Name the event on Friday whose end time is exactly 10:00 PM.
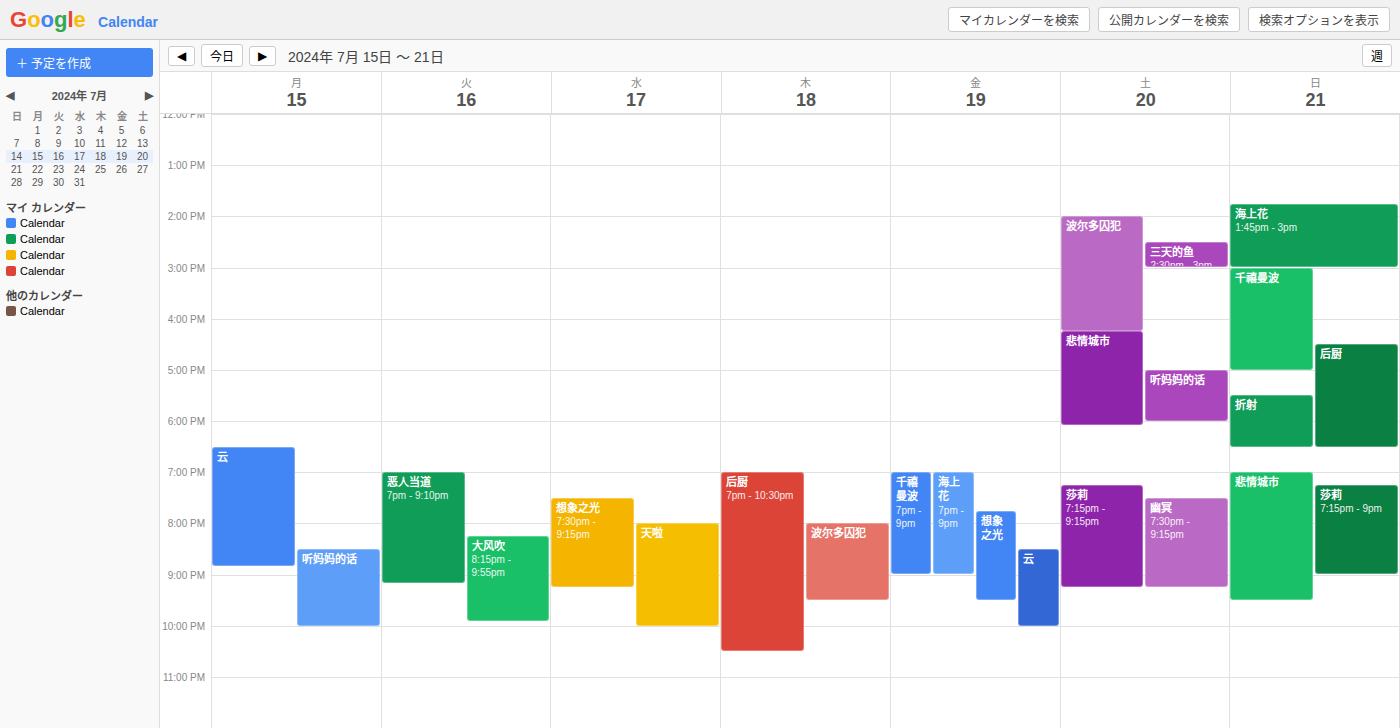
"云"